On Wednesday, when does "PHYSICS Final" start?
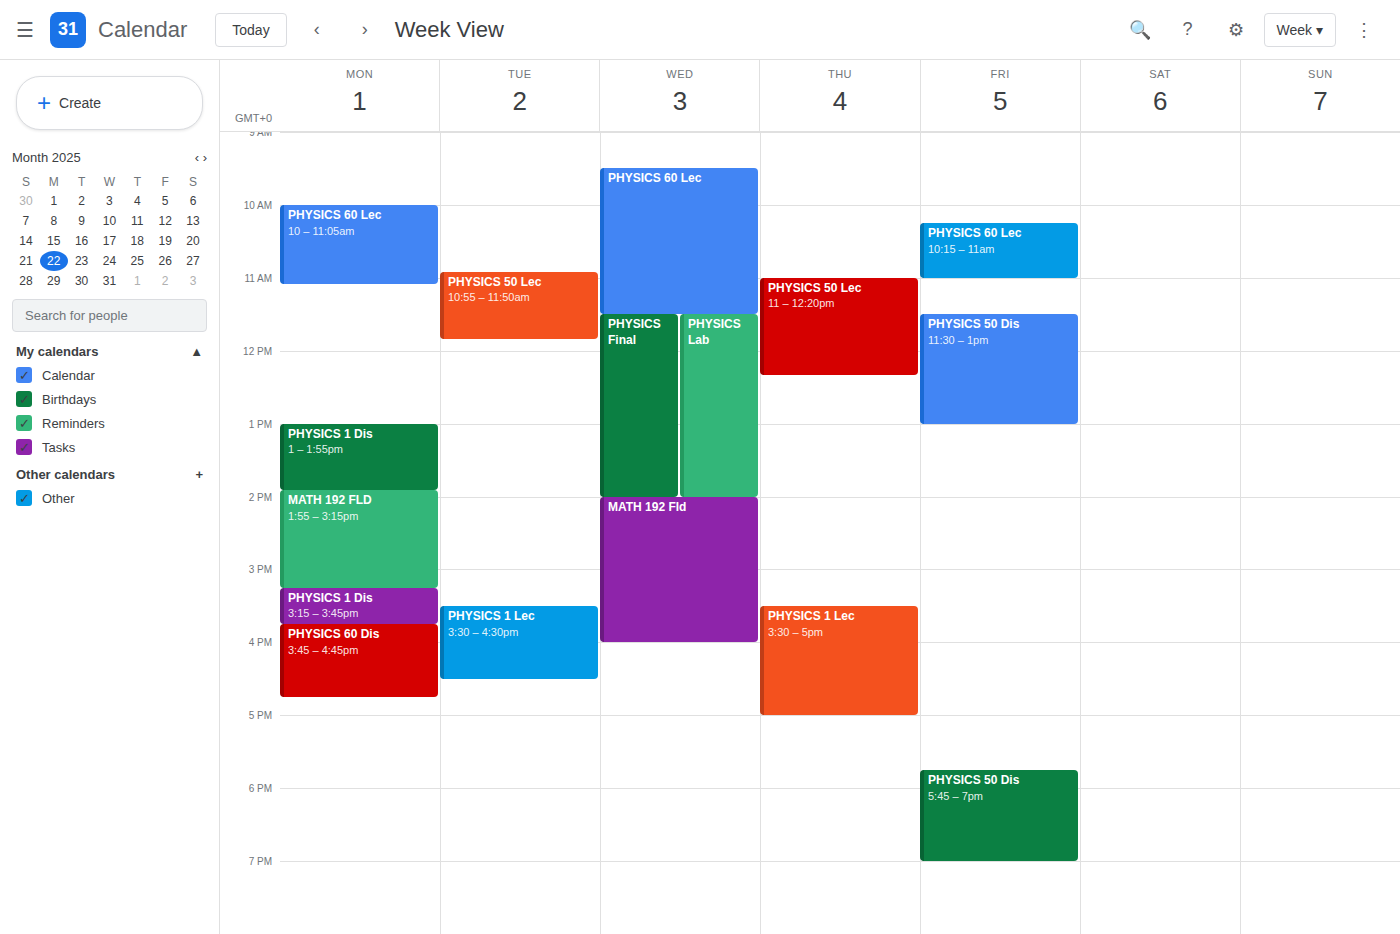
11:30 AM